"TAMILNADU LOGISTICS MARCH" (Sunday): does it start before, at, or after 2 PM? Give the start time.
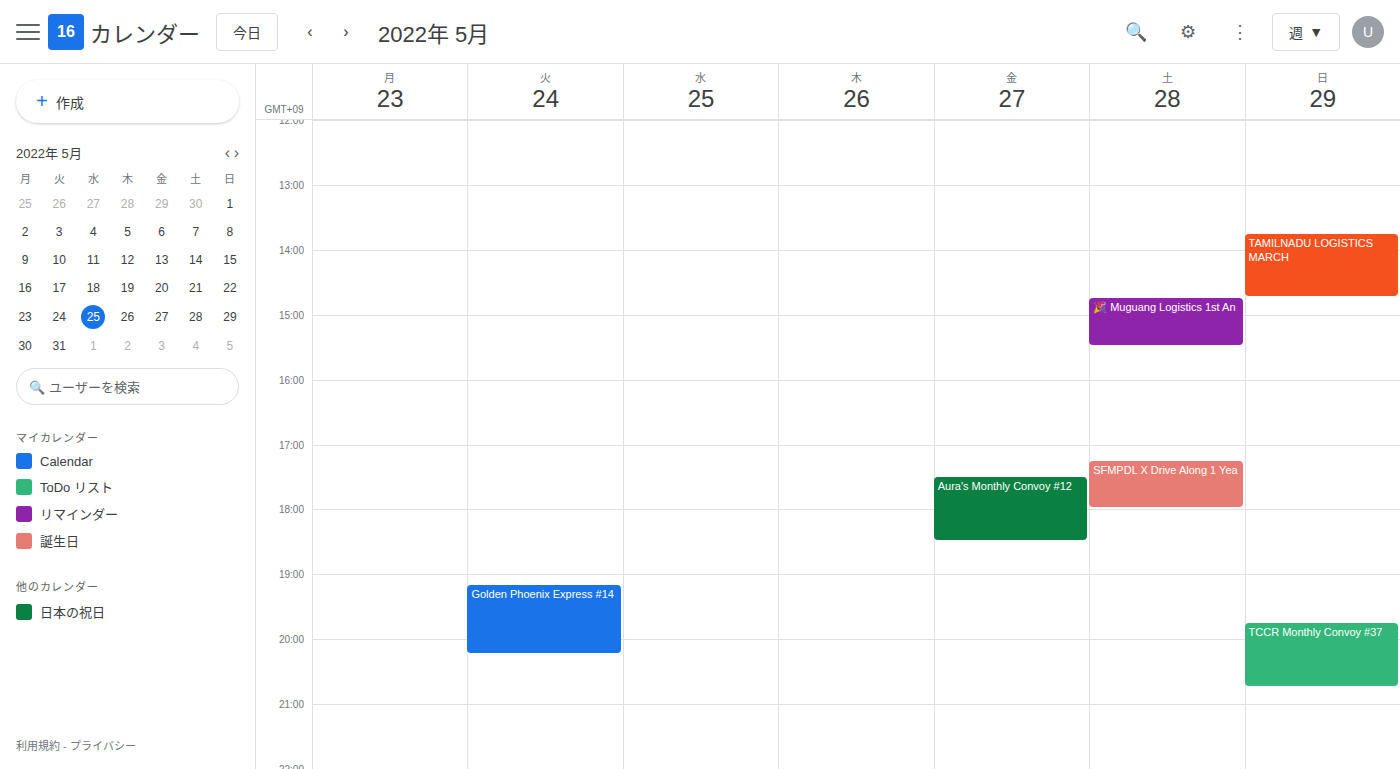
1:45 PM -- before 2 PM, 15 minutes above the 2 PM line.